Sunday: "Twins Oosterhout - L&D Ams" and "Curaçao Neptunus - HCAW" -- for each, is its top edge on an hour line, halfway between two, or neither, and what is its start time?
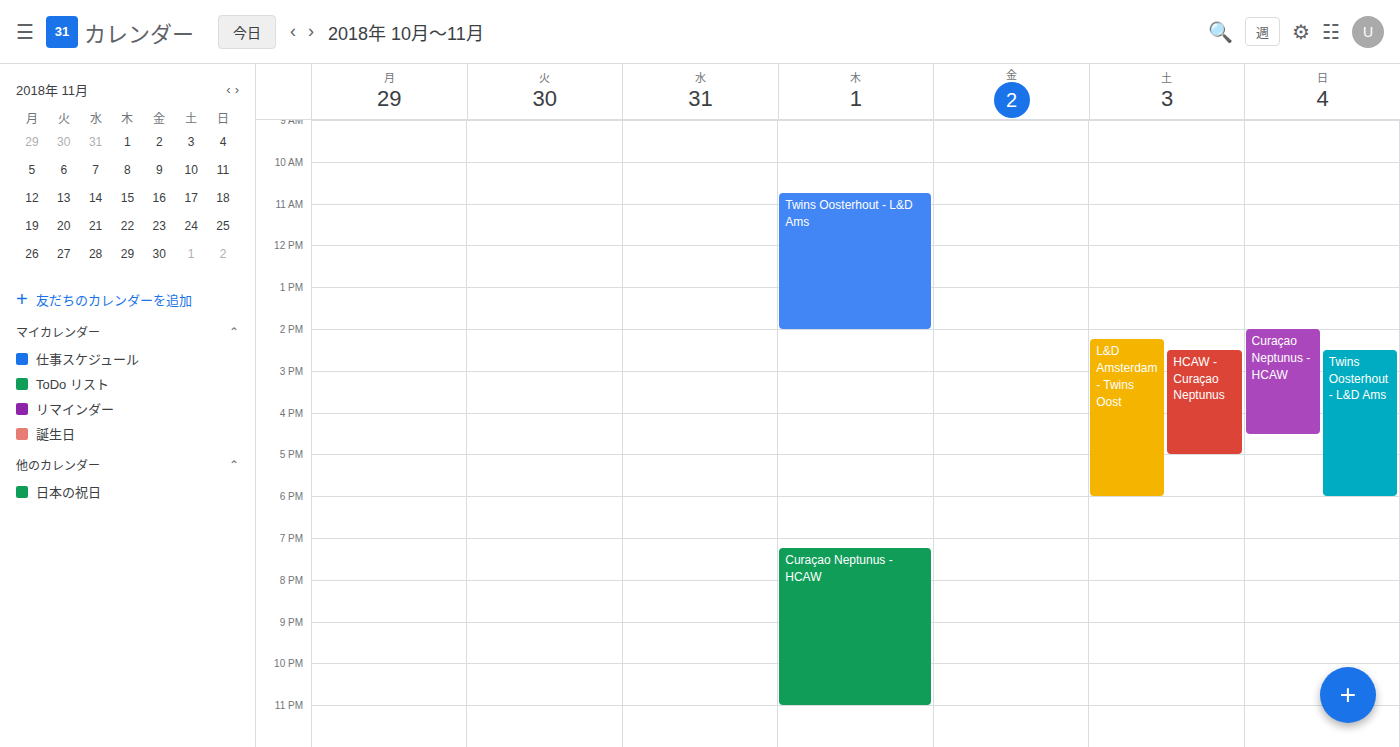
"Twins Oosterhout - L&D Ams": 2:30 PM, halfway between the 2 PM and 3 PM lines. "Curaçao Neptunus - HCAW": 2:00 PM, exactly on the 2 PM line.